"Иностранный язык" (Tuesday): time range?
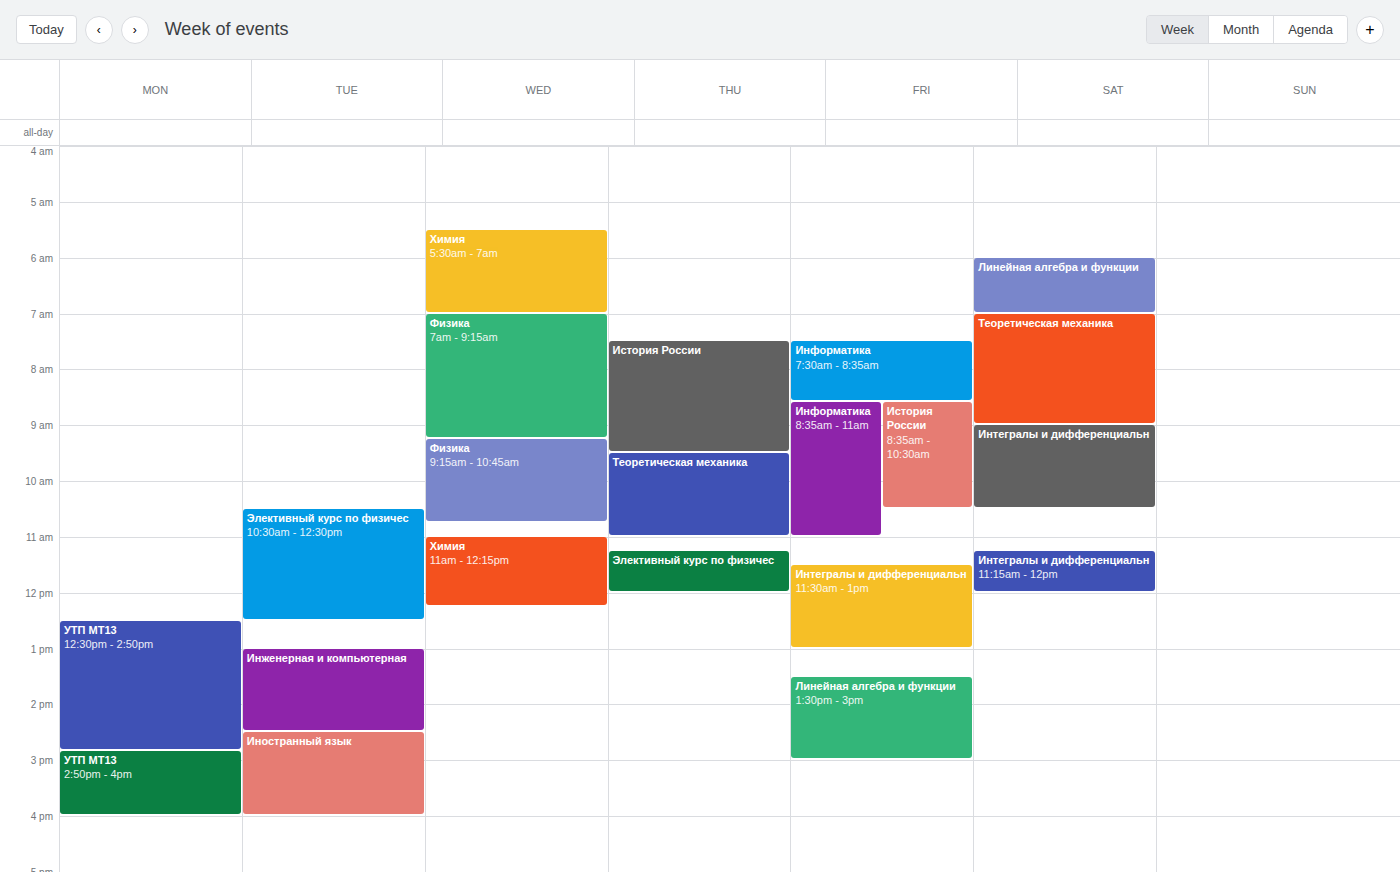
2:30 PM to 4:00 PM